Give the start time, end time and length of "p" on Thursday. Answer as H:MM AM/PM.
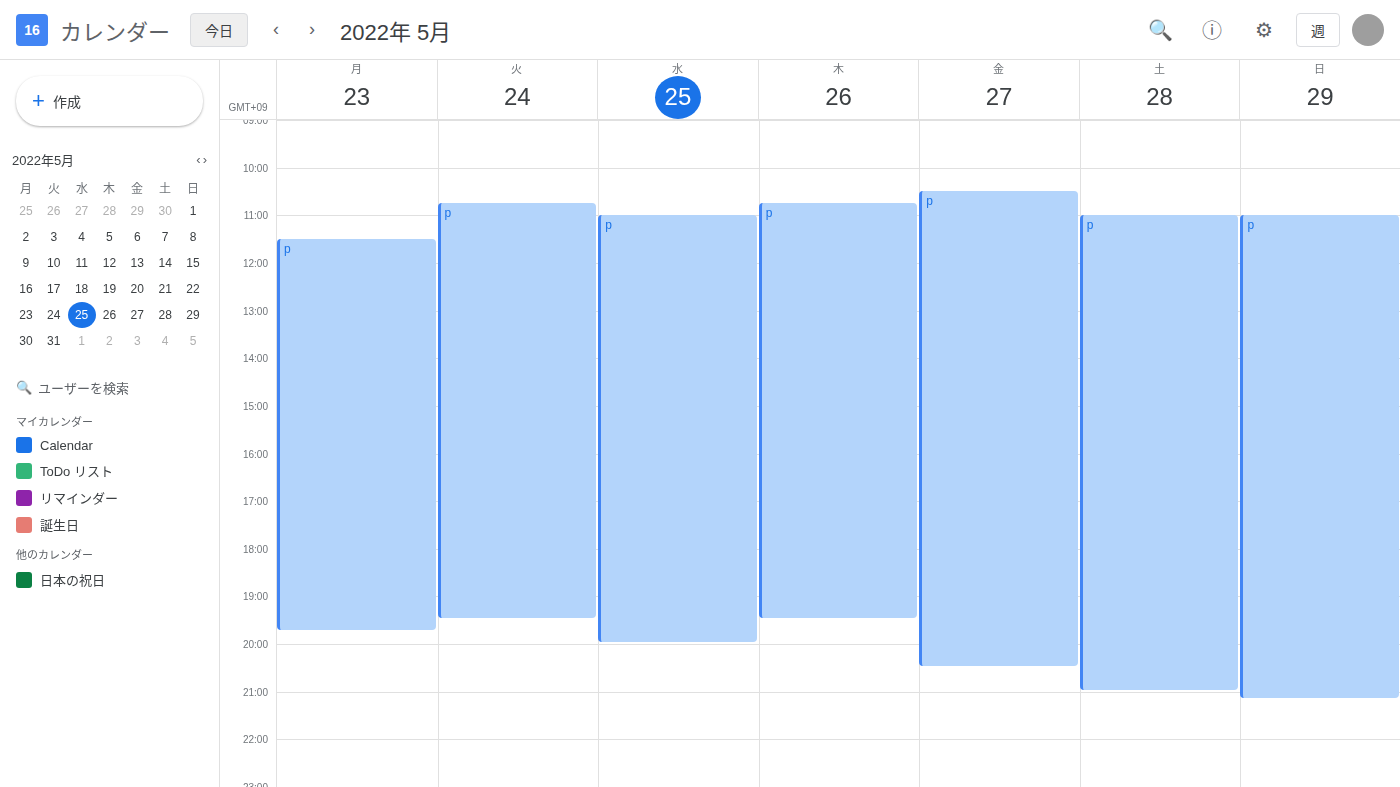
10:45 AM to 7:30 PM, 8 hours 45 minutes